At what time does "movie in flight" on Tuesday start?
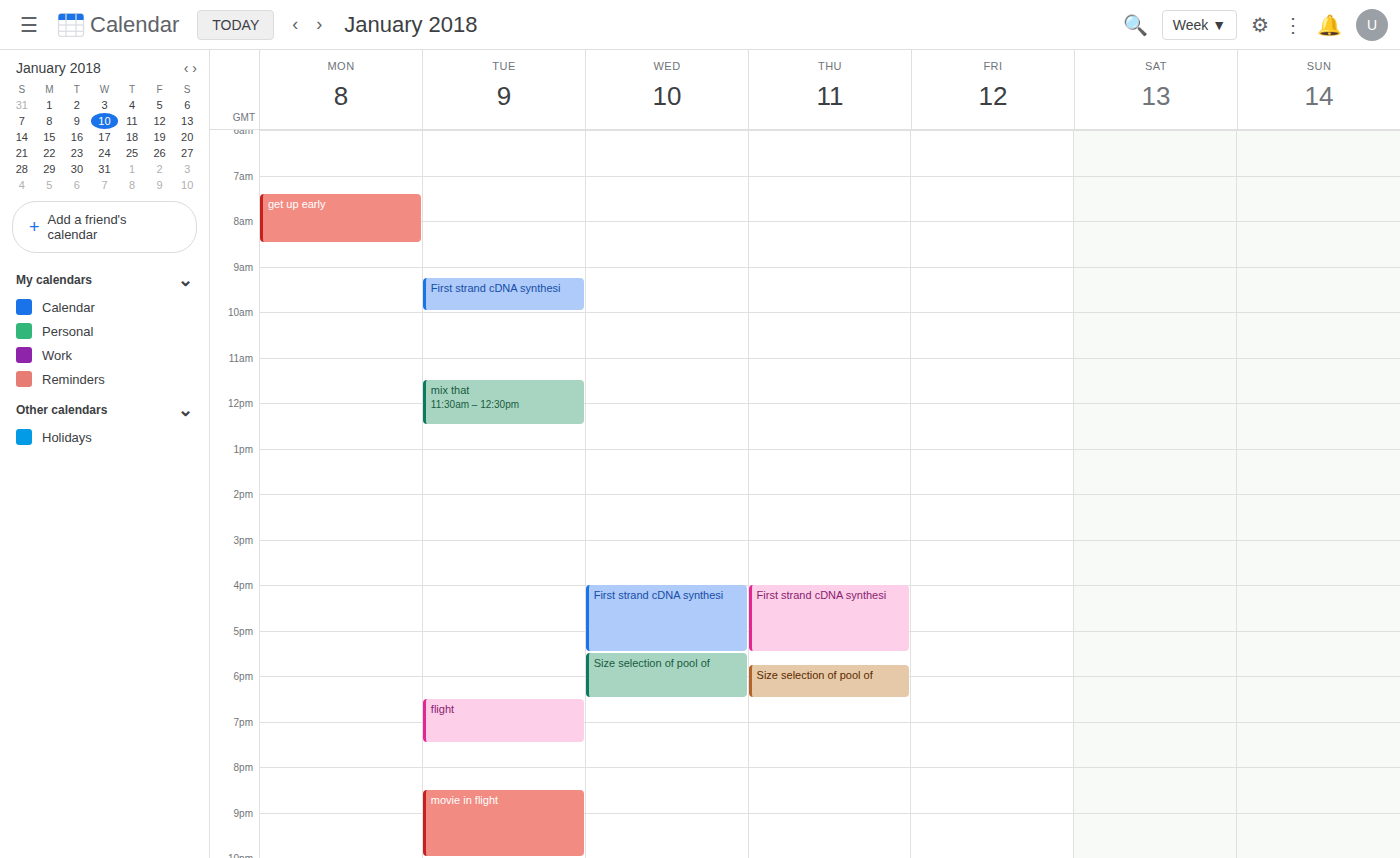
8:30 PM